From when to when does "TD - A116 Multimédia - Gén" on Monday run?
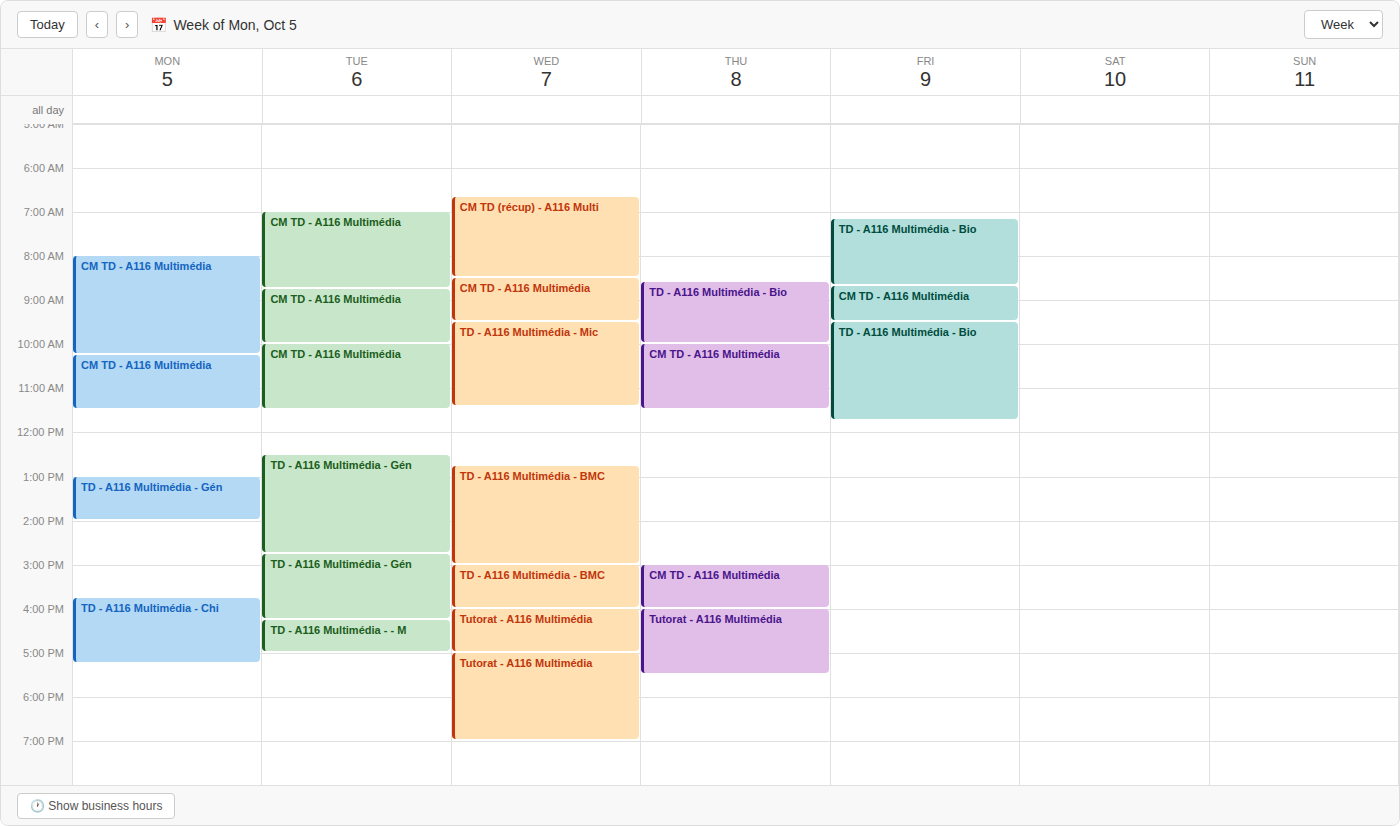
1:00 PM to 2:00 PM